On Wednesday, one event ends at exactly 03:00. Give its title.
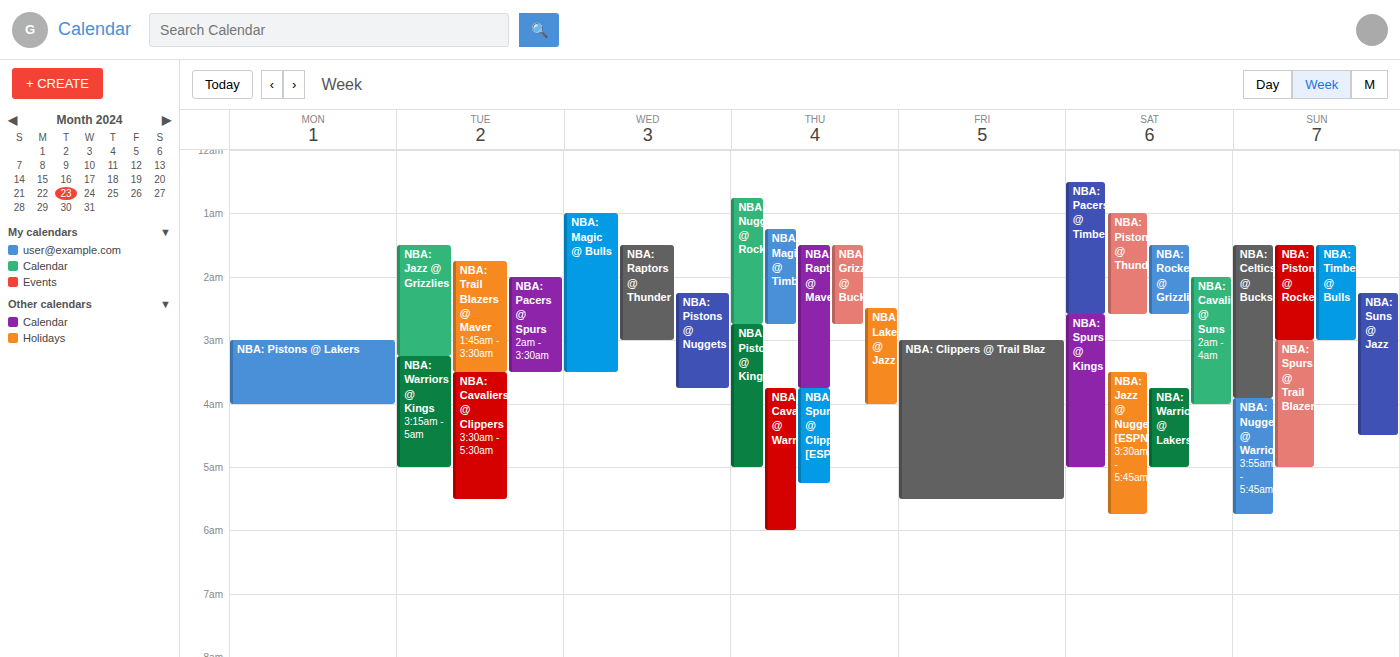
"NBA: Raptors @ Thunder"